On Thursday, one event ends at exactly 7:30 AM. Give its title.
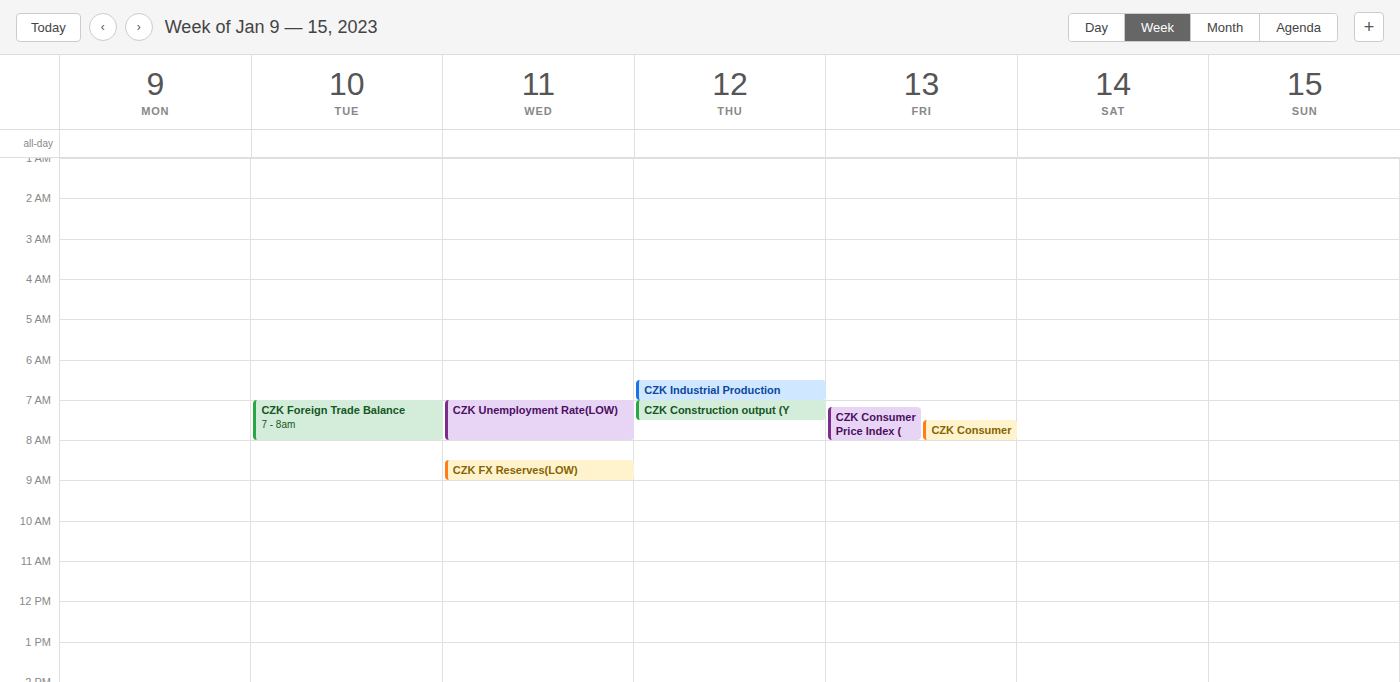
"CZK Construction output (Y"